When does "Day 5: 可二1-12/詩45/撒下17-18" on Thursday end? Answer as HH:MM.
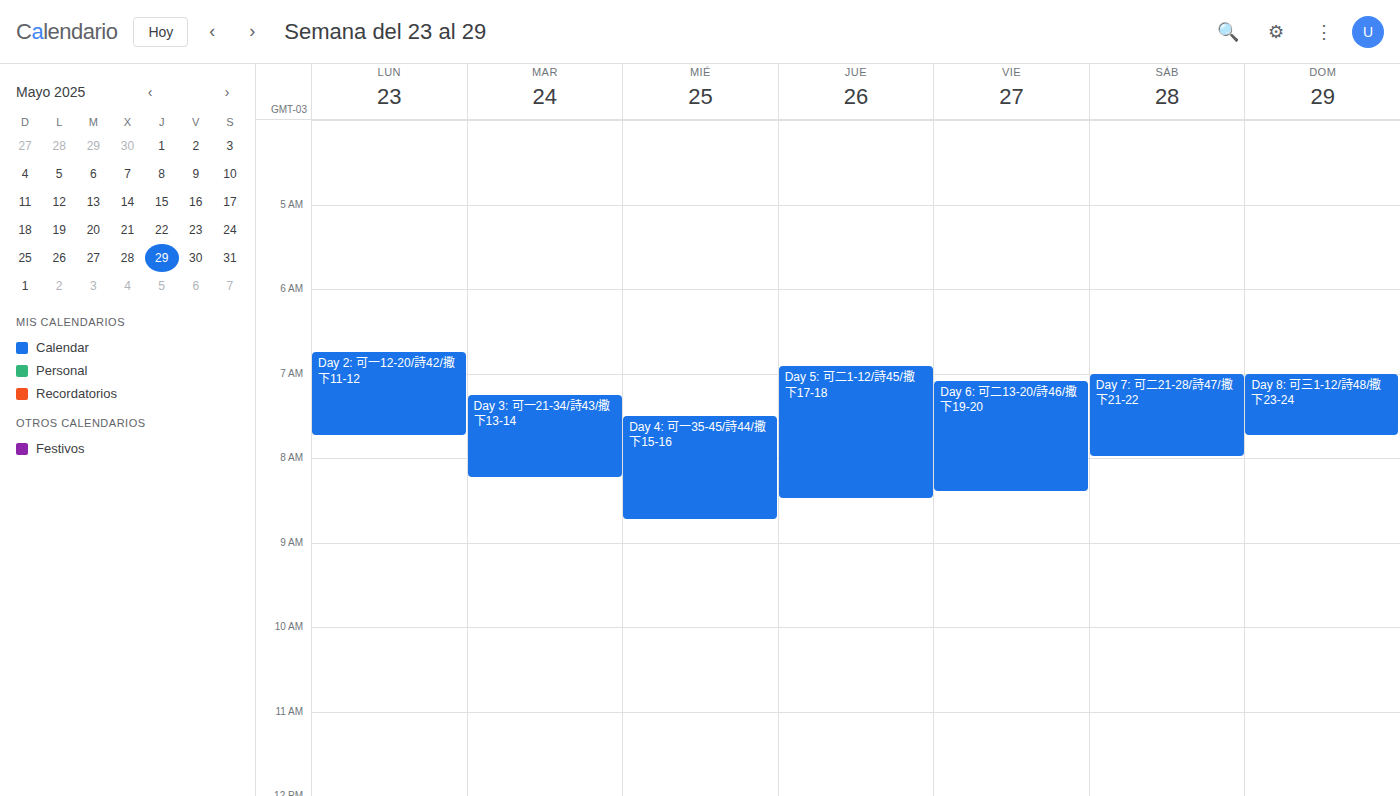
08:30